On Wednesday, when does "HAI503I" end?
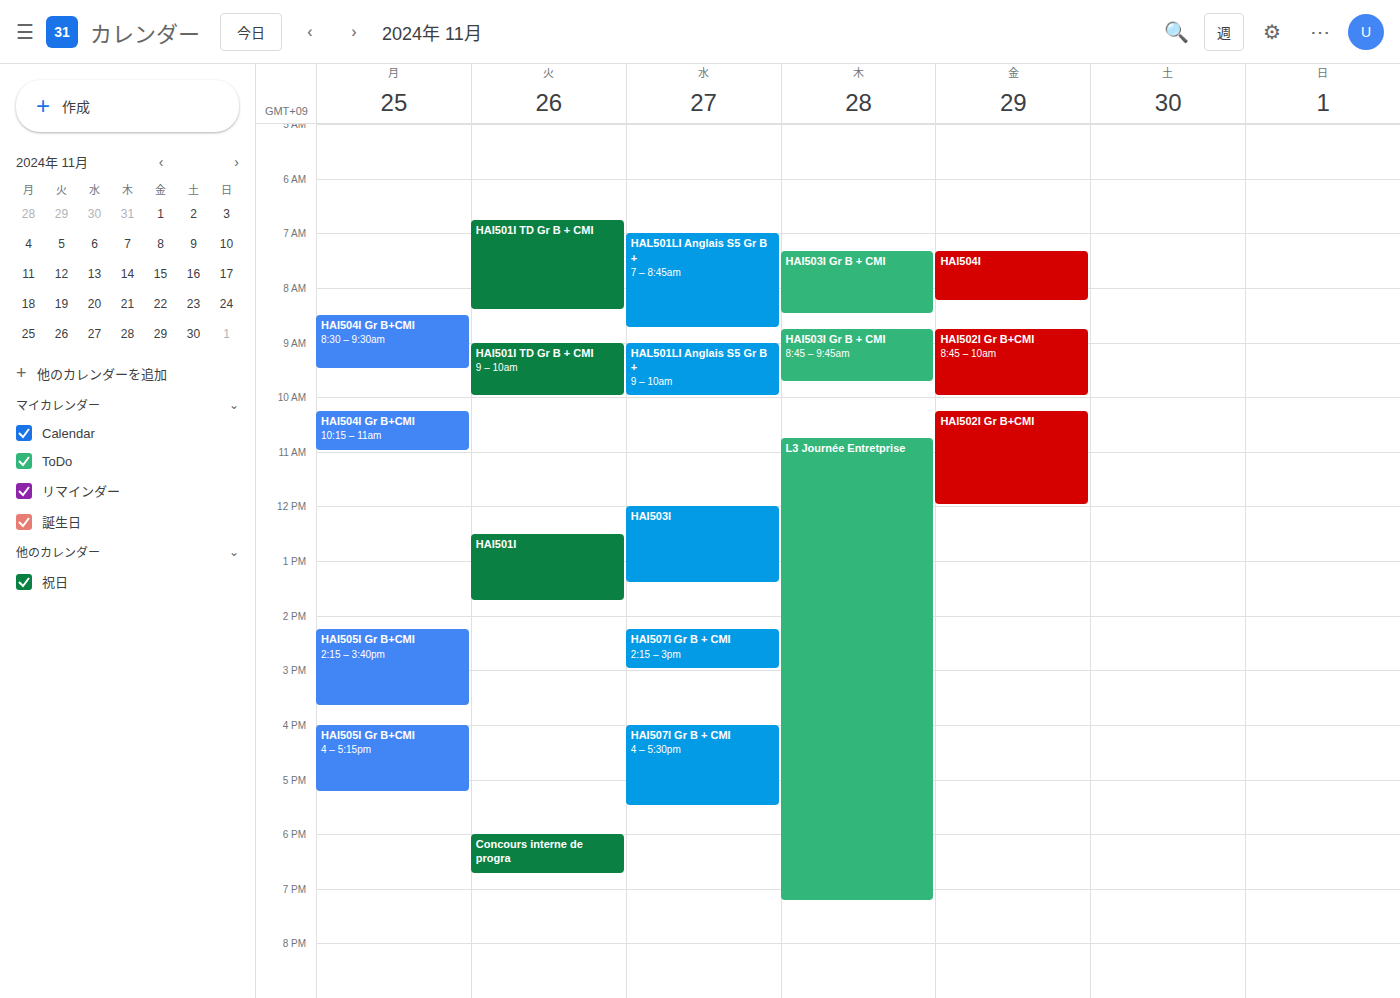
13:25